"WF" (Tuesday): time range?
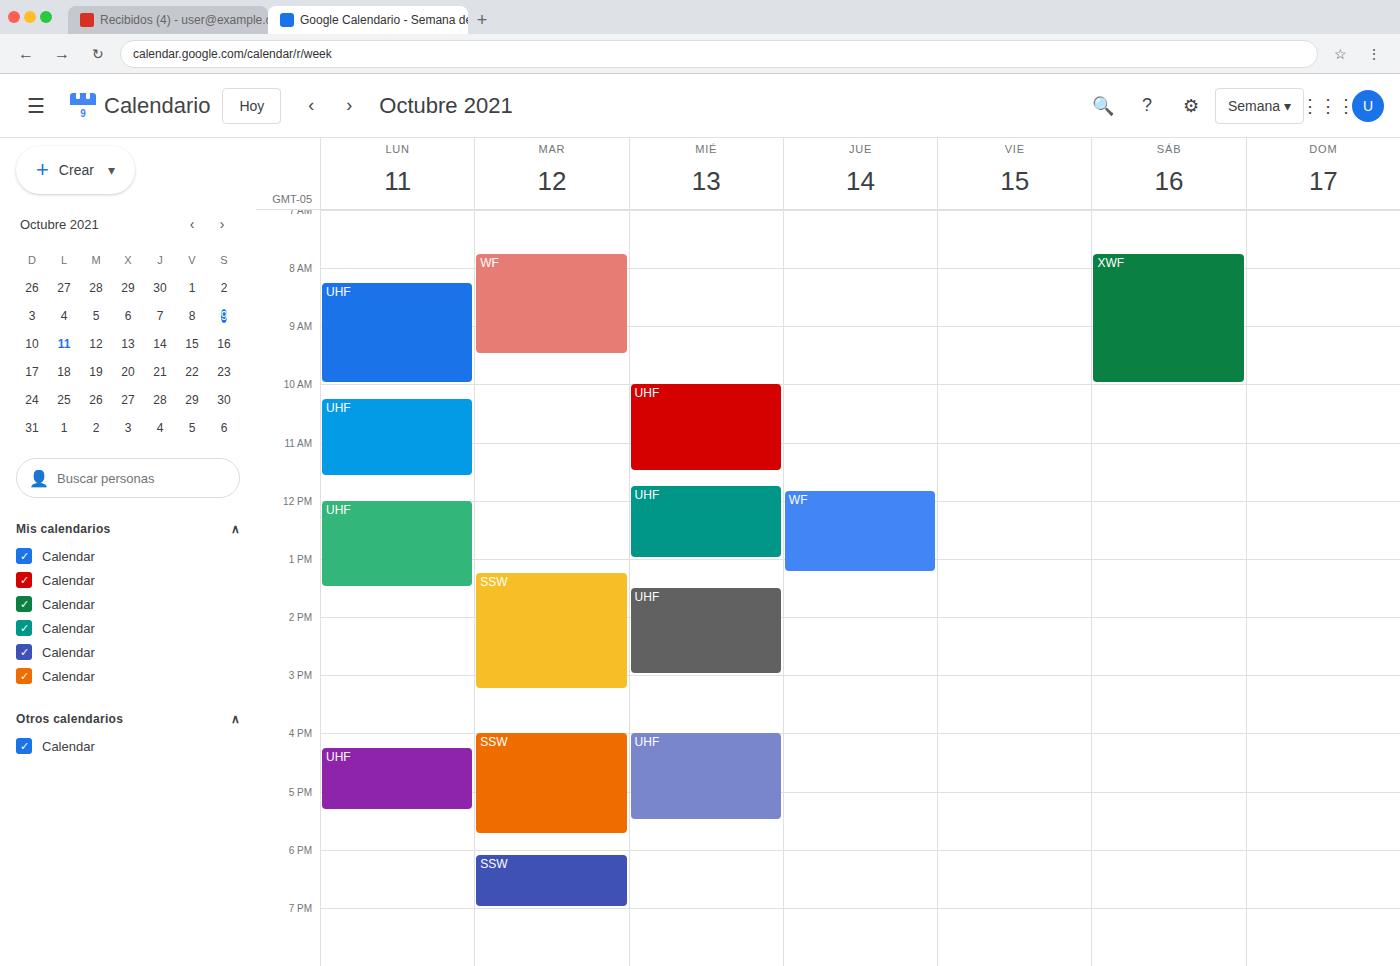
7:45 AM to 9:30 AM